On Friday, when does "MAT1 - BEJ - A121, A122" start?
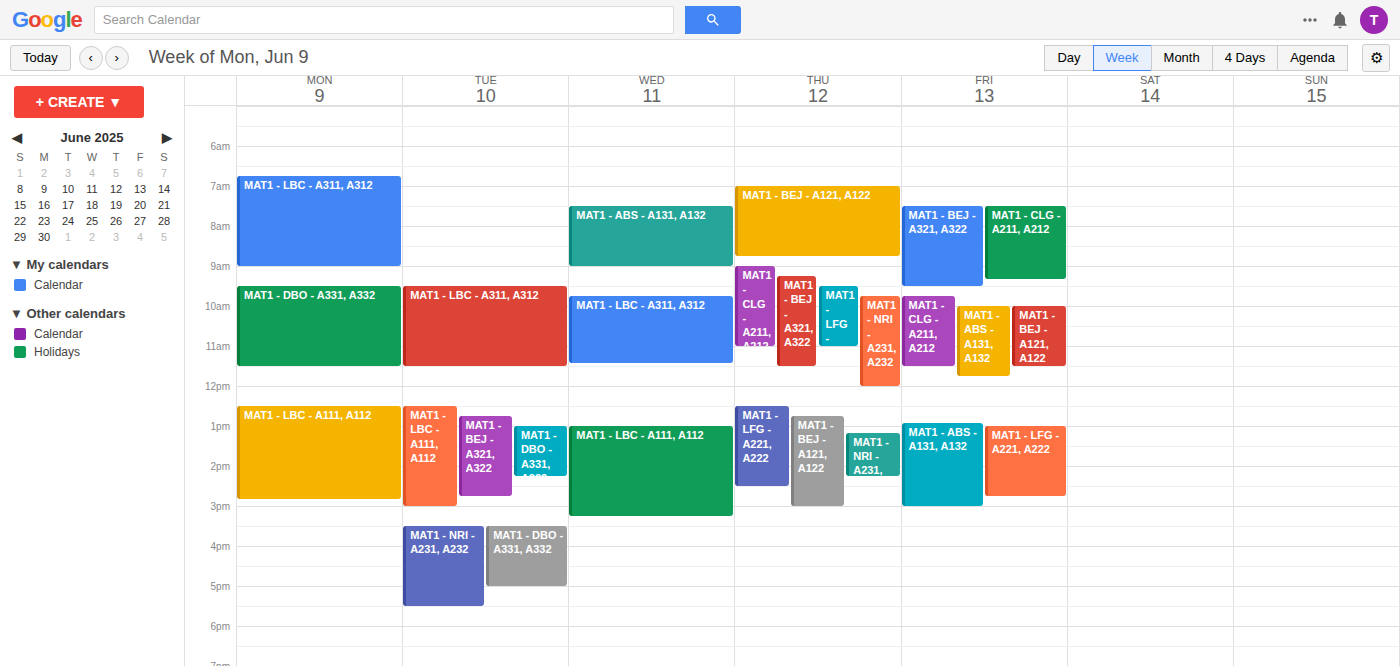
10:00 AM